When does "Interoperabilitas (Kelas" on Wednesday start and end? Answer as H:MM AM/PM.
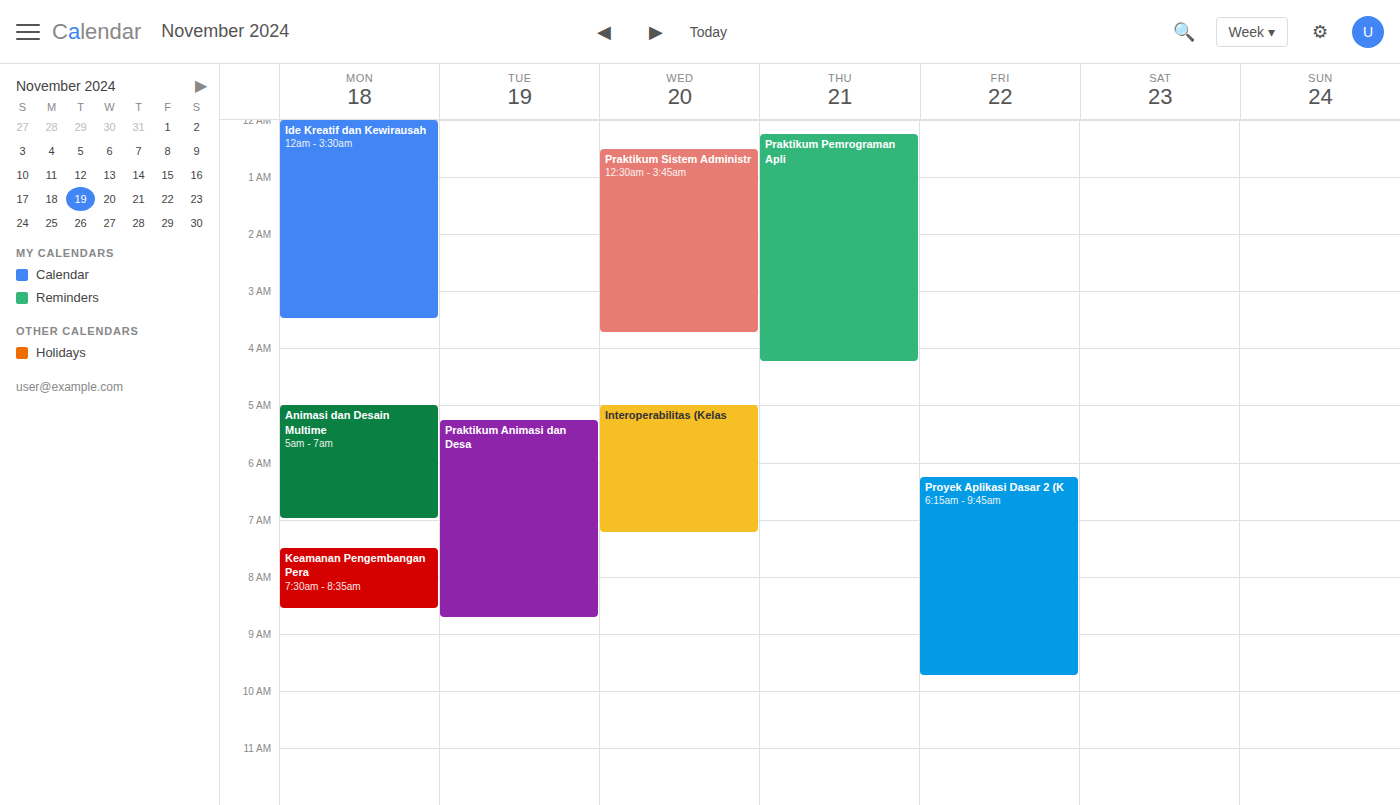
5:00 AM to 7:15 AM